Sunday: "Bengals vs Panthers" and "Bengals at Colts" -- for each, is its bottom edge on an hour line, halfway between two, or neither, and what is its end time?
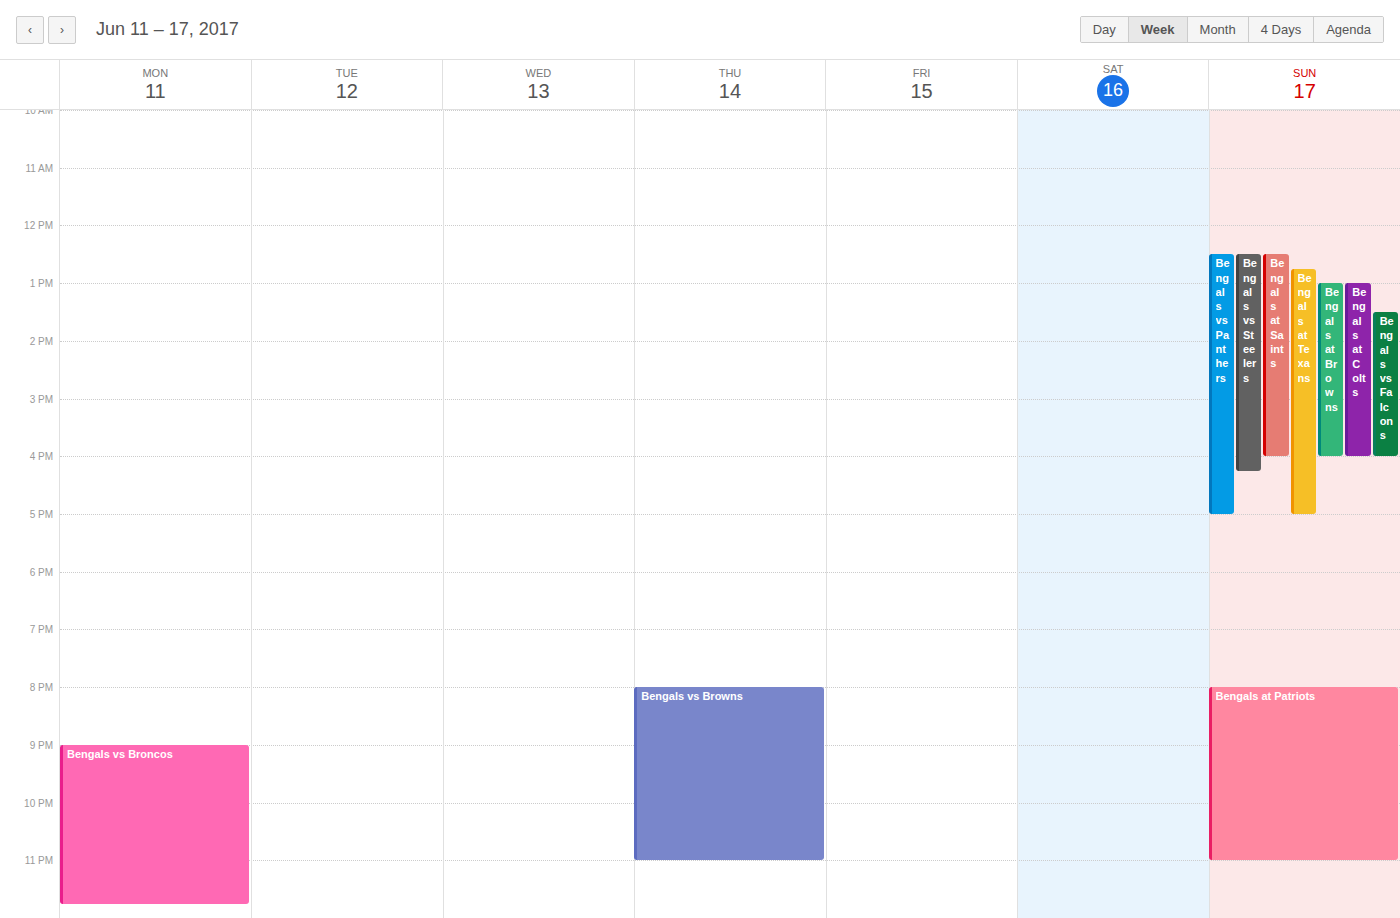
"Bengals vs Panthers": 5:00 PM, exactly on the 5 PM line. "Bengals at Colts": 4:00 PM, exactly on the 4 PM line.